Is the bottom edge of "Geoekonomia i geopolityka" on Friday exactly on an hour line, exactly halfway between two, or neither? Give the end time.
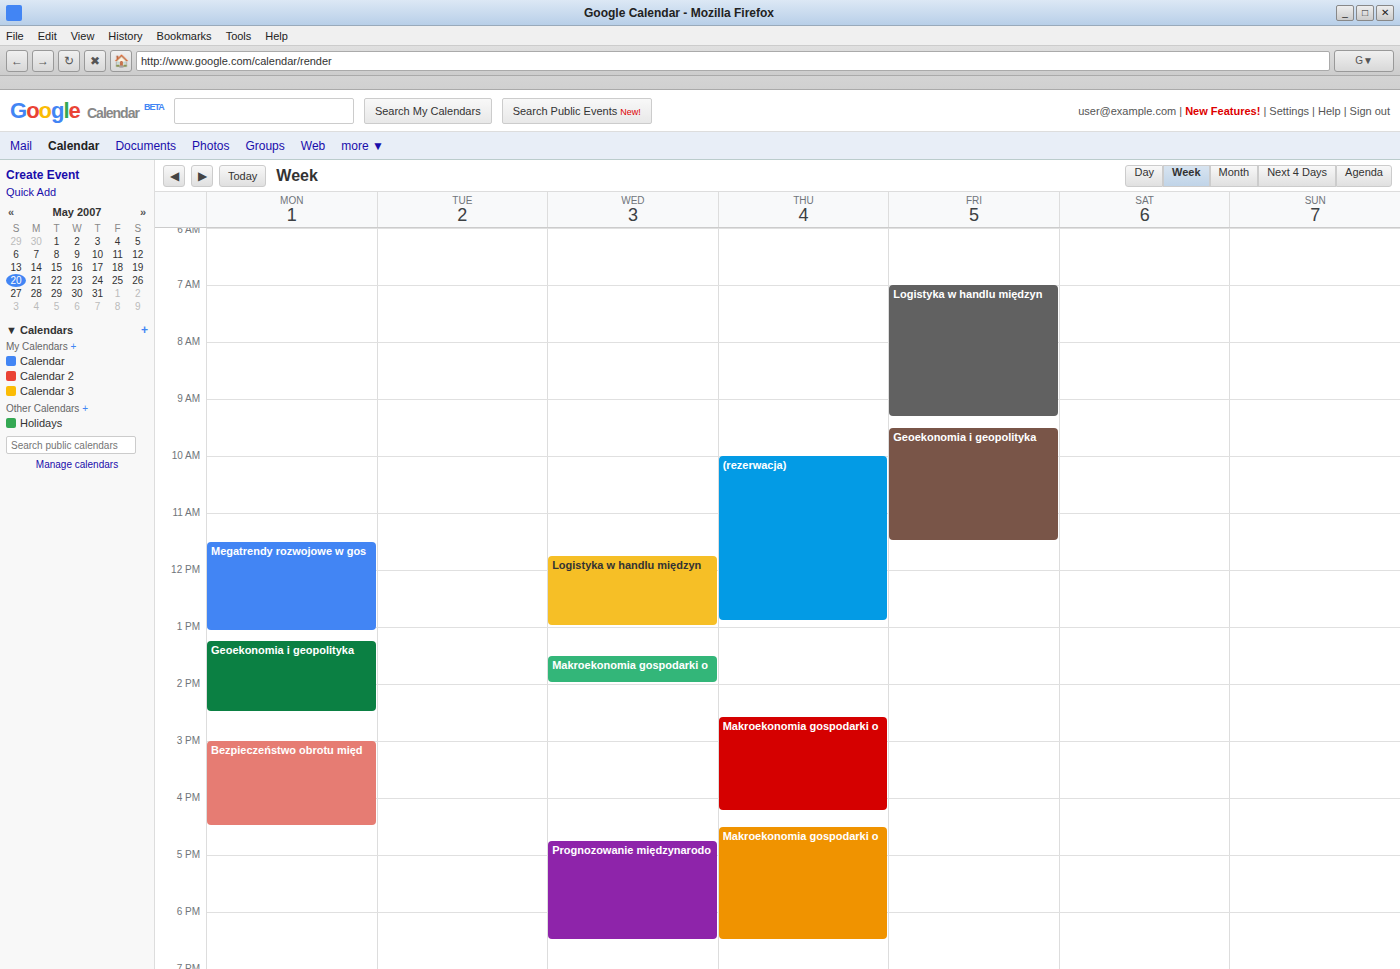
11:30 AM -- halfway between the 11 AM and 12 PM lines.